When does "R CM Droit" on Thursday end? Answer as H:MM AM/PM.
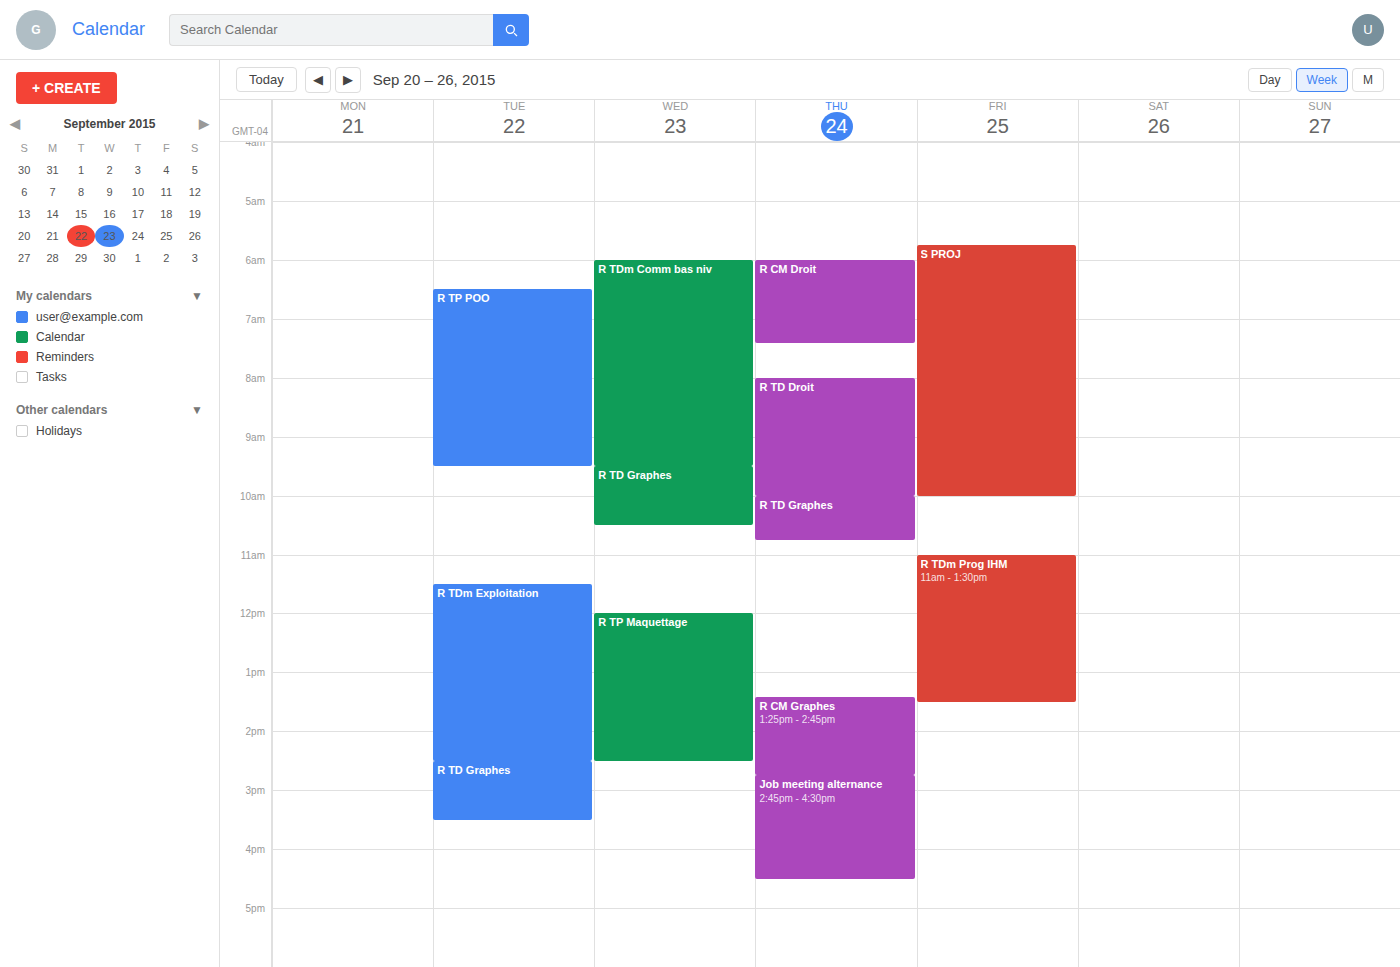
7:25 AM